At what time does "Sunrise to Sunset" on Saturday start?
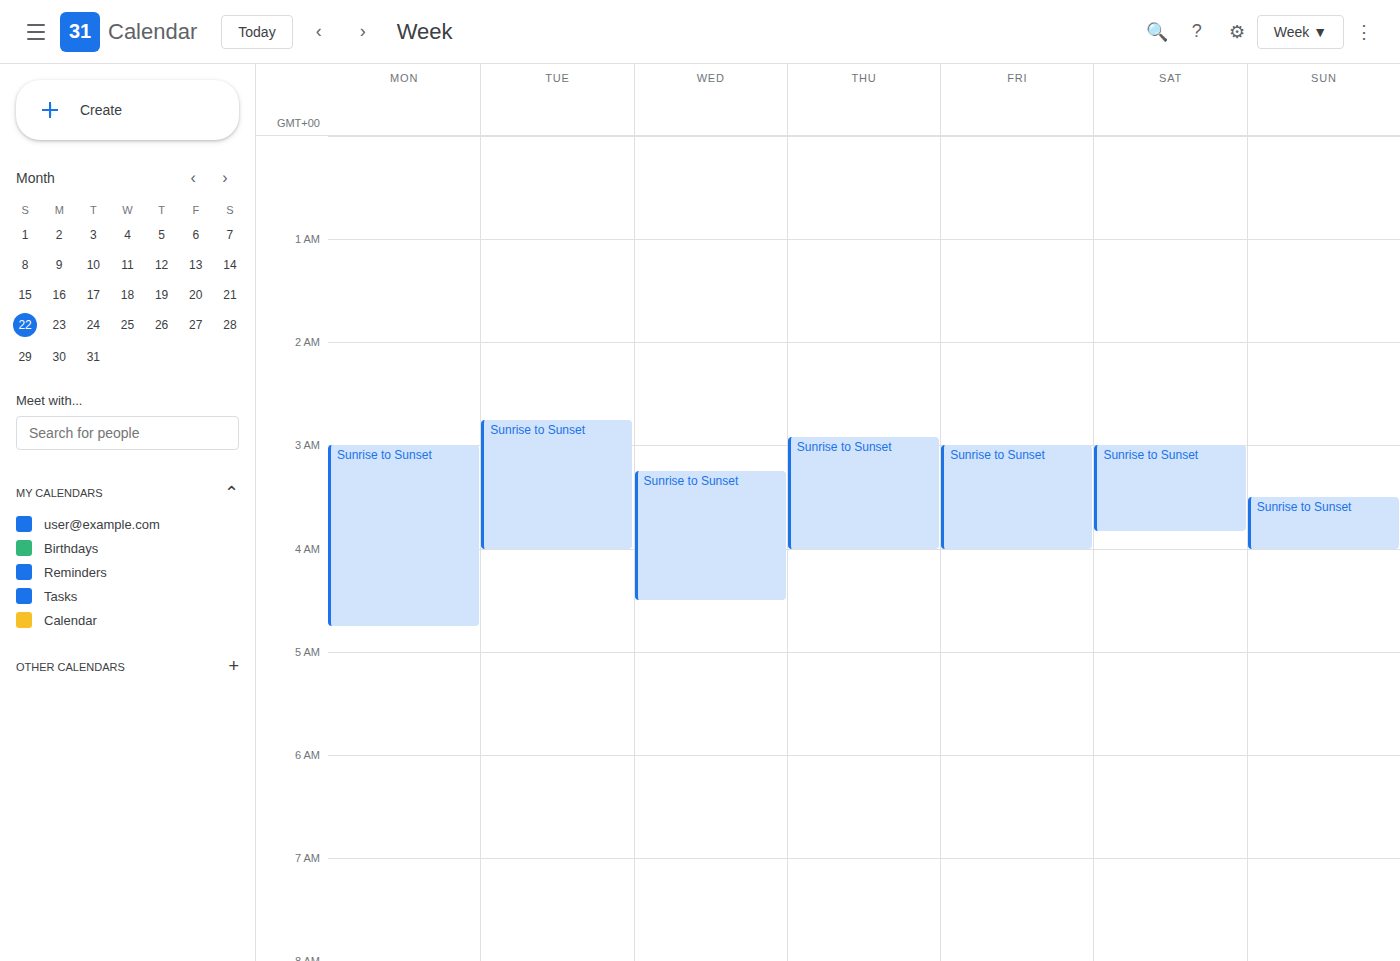
3:00 AM